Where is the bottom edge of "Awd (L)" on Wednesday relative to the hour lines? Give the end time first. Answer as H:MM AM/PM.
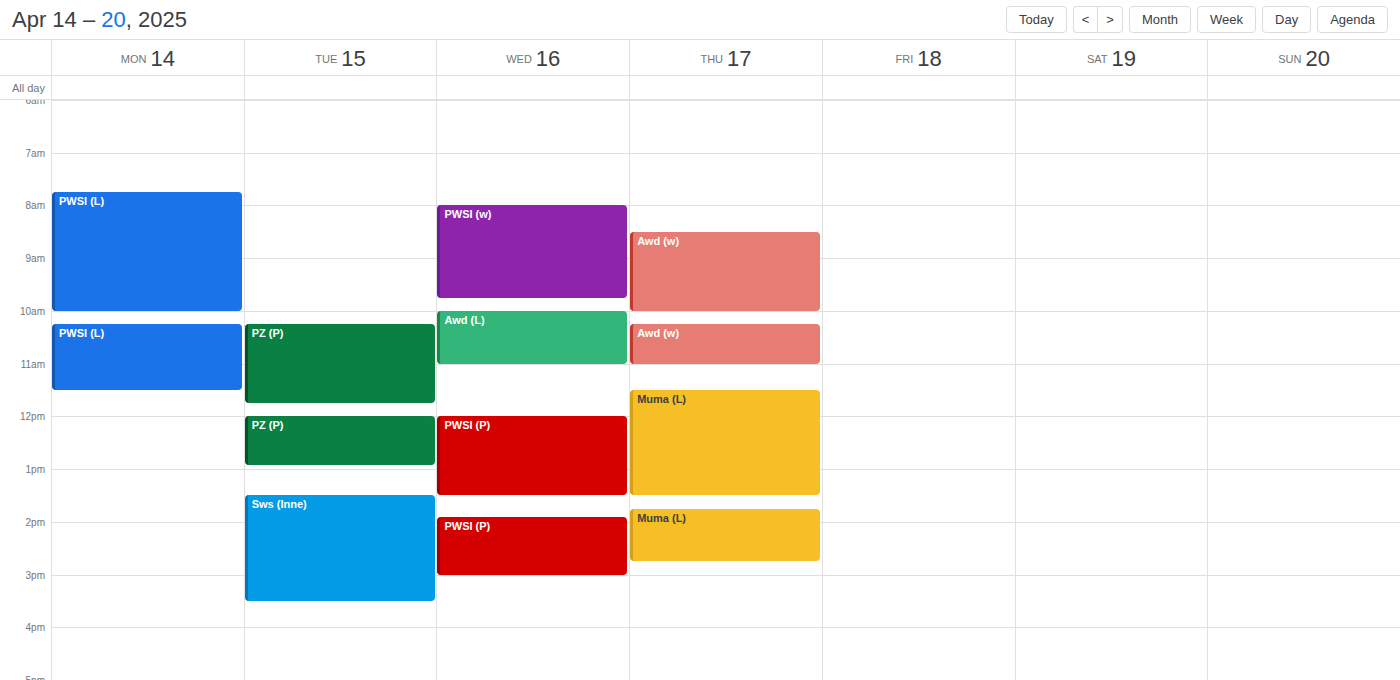
11:00 AM -- exactly on the 11 AM line.